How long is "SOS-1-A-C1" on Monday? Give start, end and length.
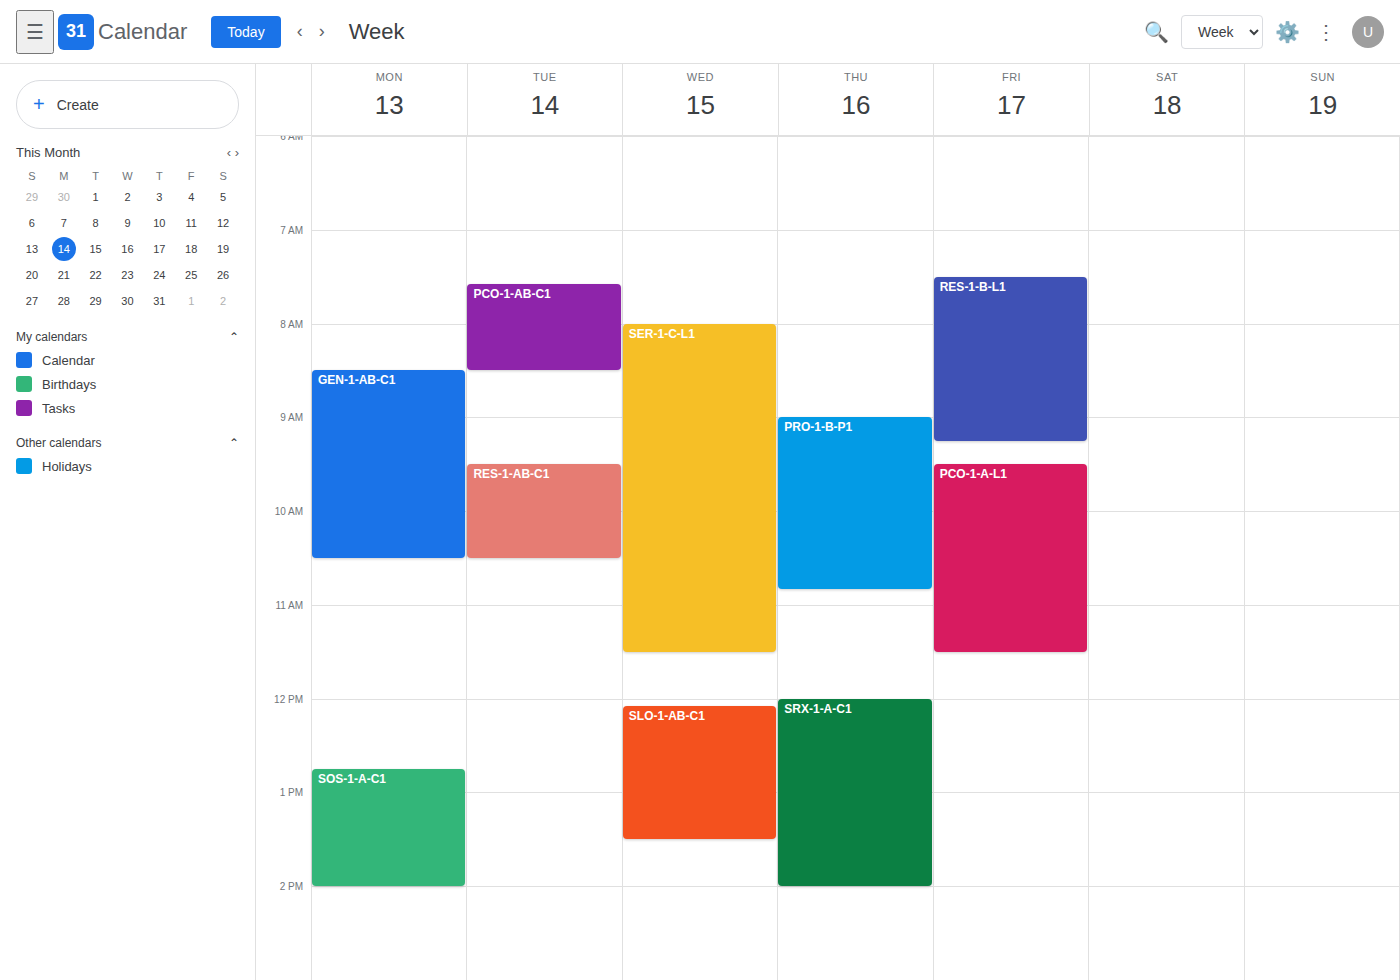
12:45 PM to 2:00 PM, 1 hour 15 minutes